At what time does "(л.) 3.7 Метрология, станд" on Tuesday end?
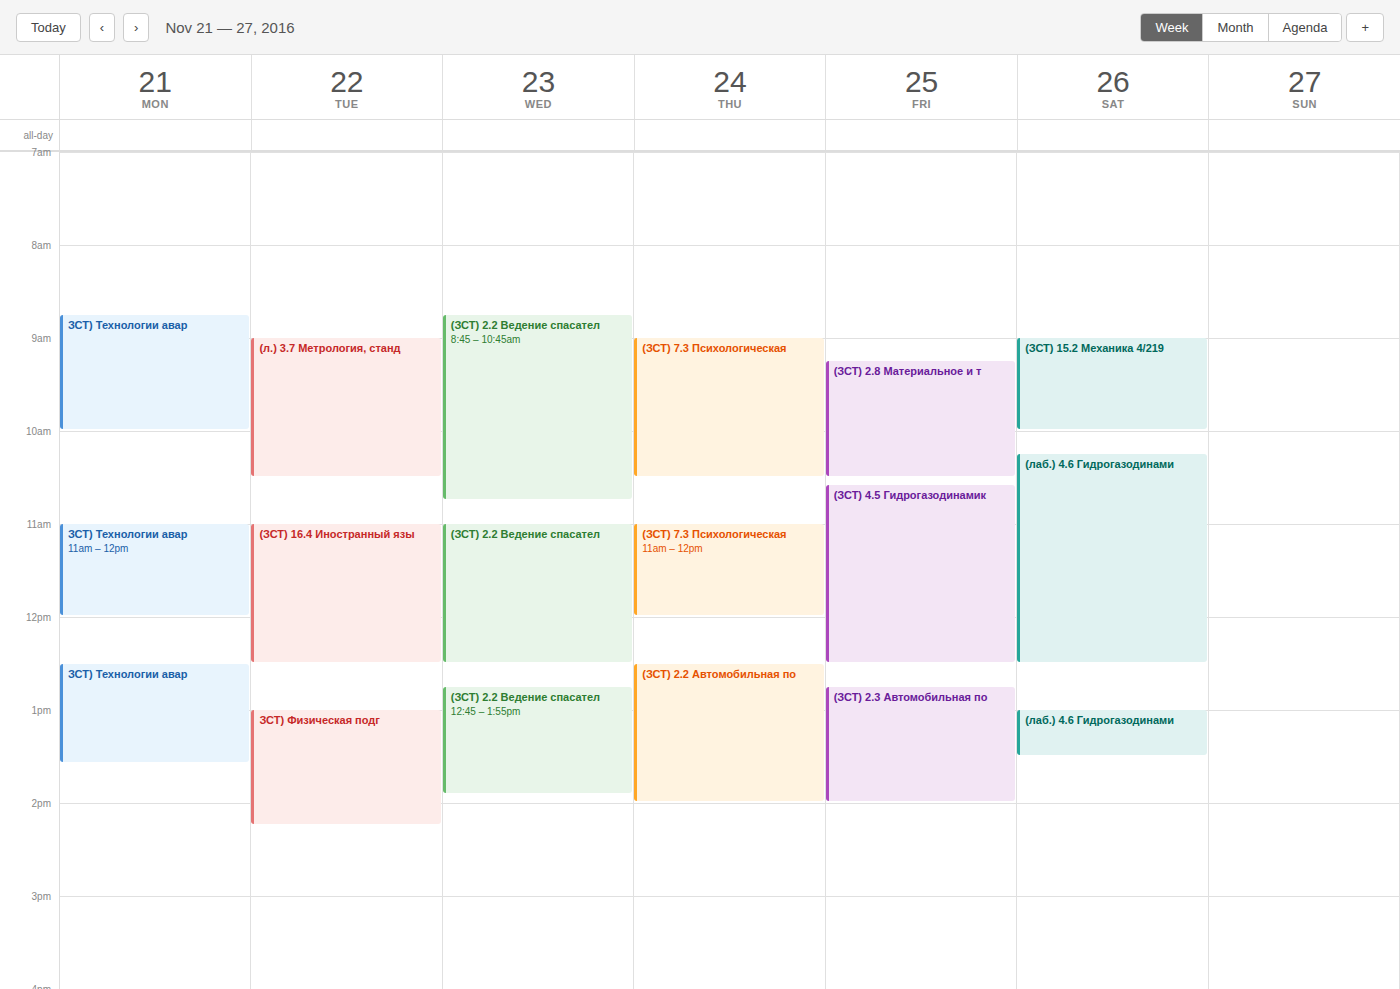
10:30 AM